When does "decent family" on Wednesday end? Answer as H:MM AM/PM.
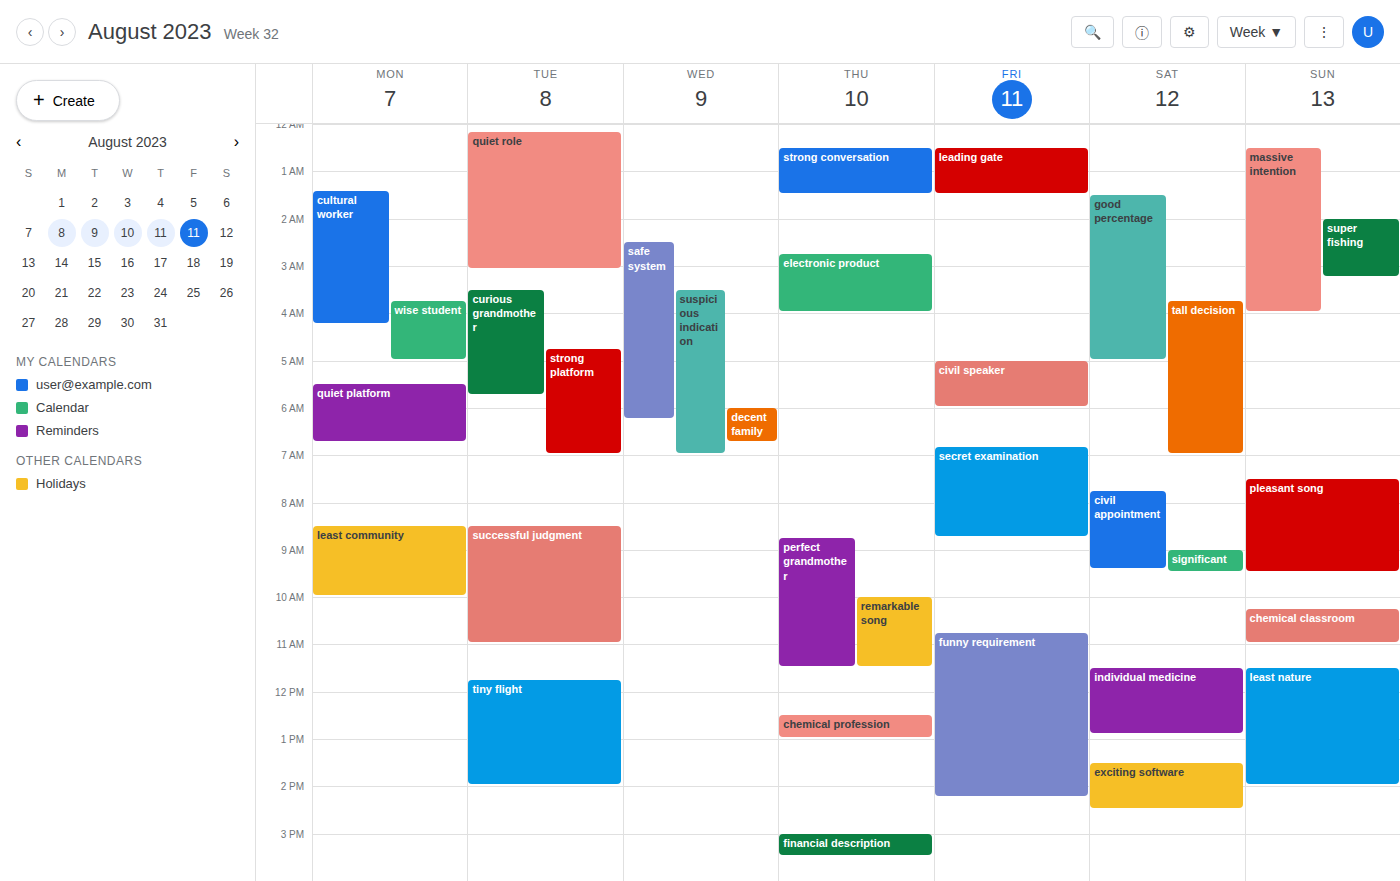
6:45 AM